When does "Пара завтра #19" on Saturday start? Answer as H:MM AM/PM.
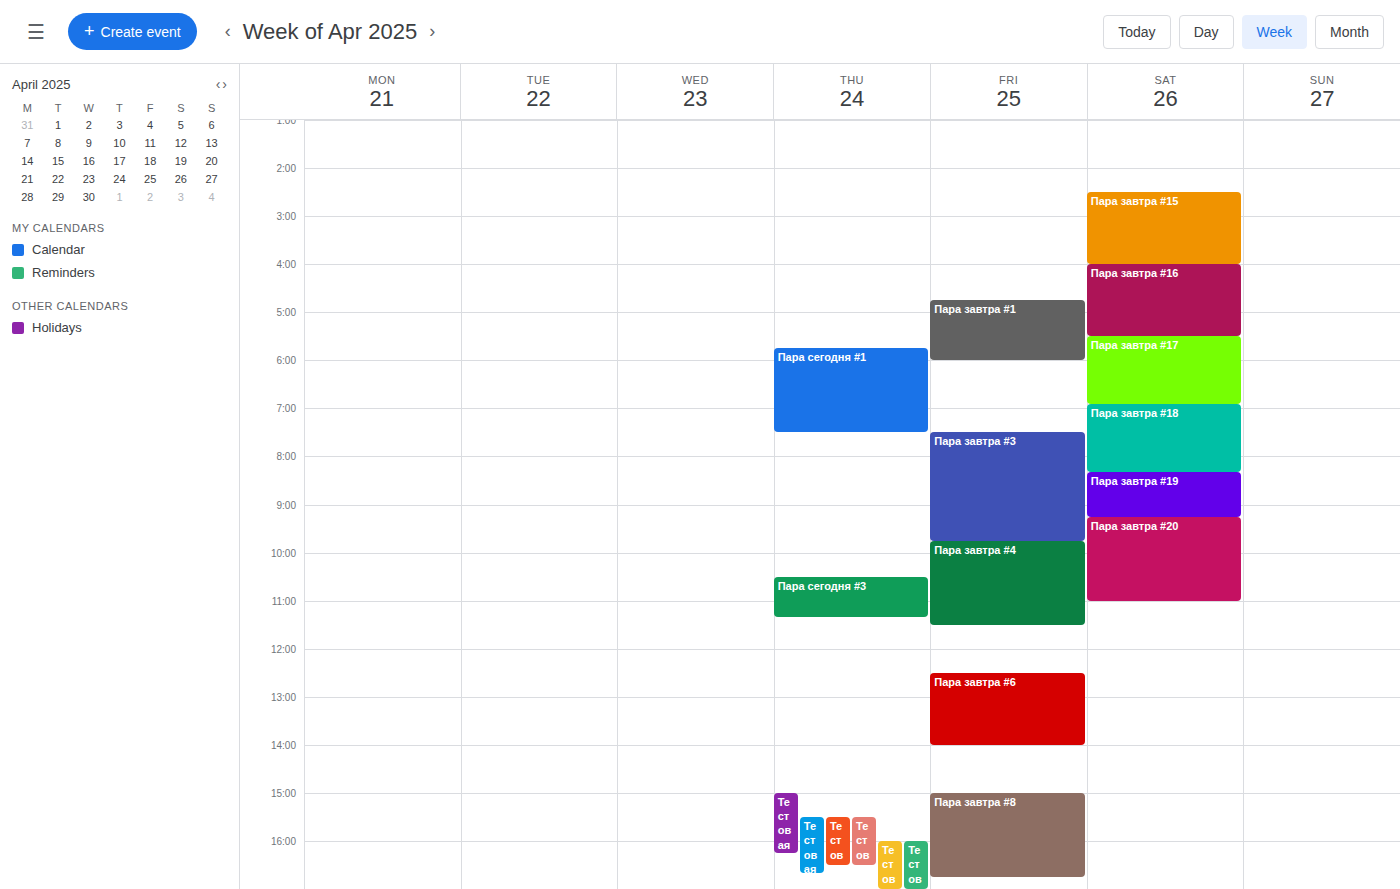
8:20 AM